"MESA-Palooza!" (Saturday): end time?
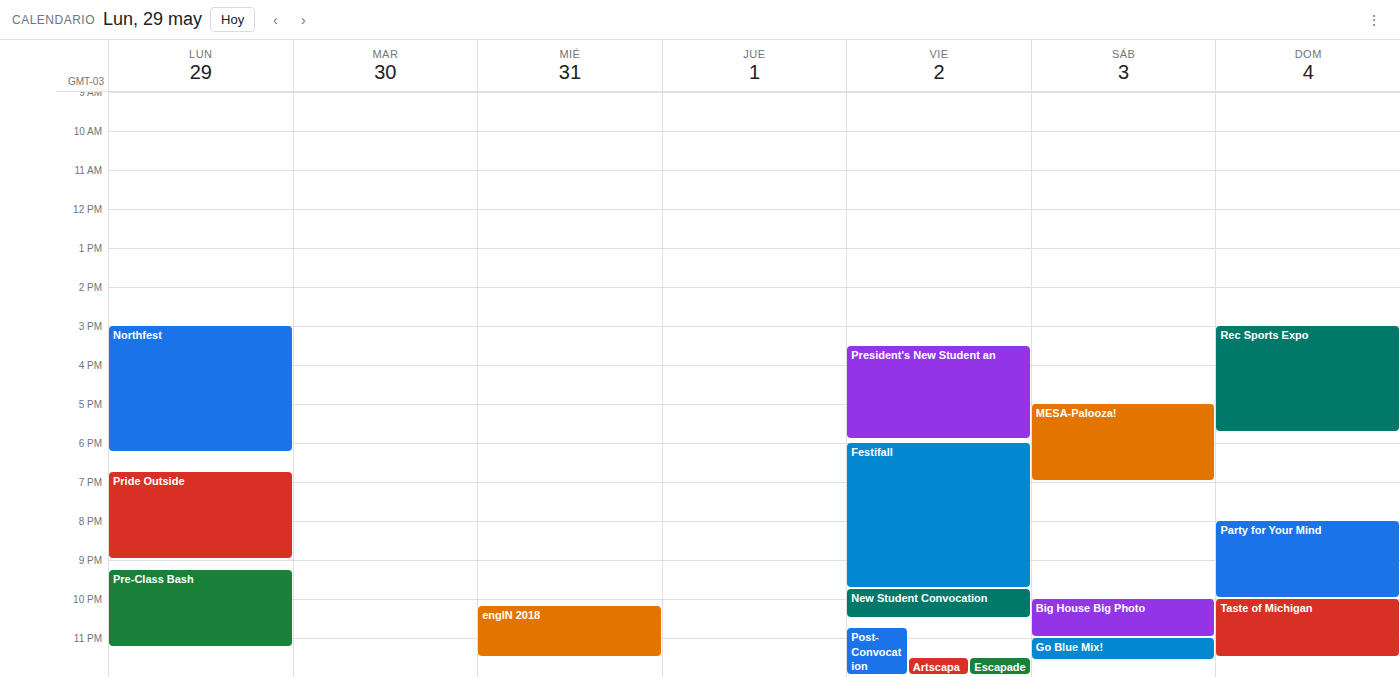
7:00 PM